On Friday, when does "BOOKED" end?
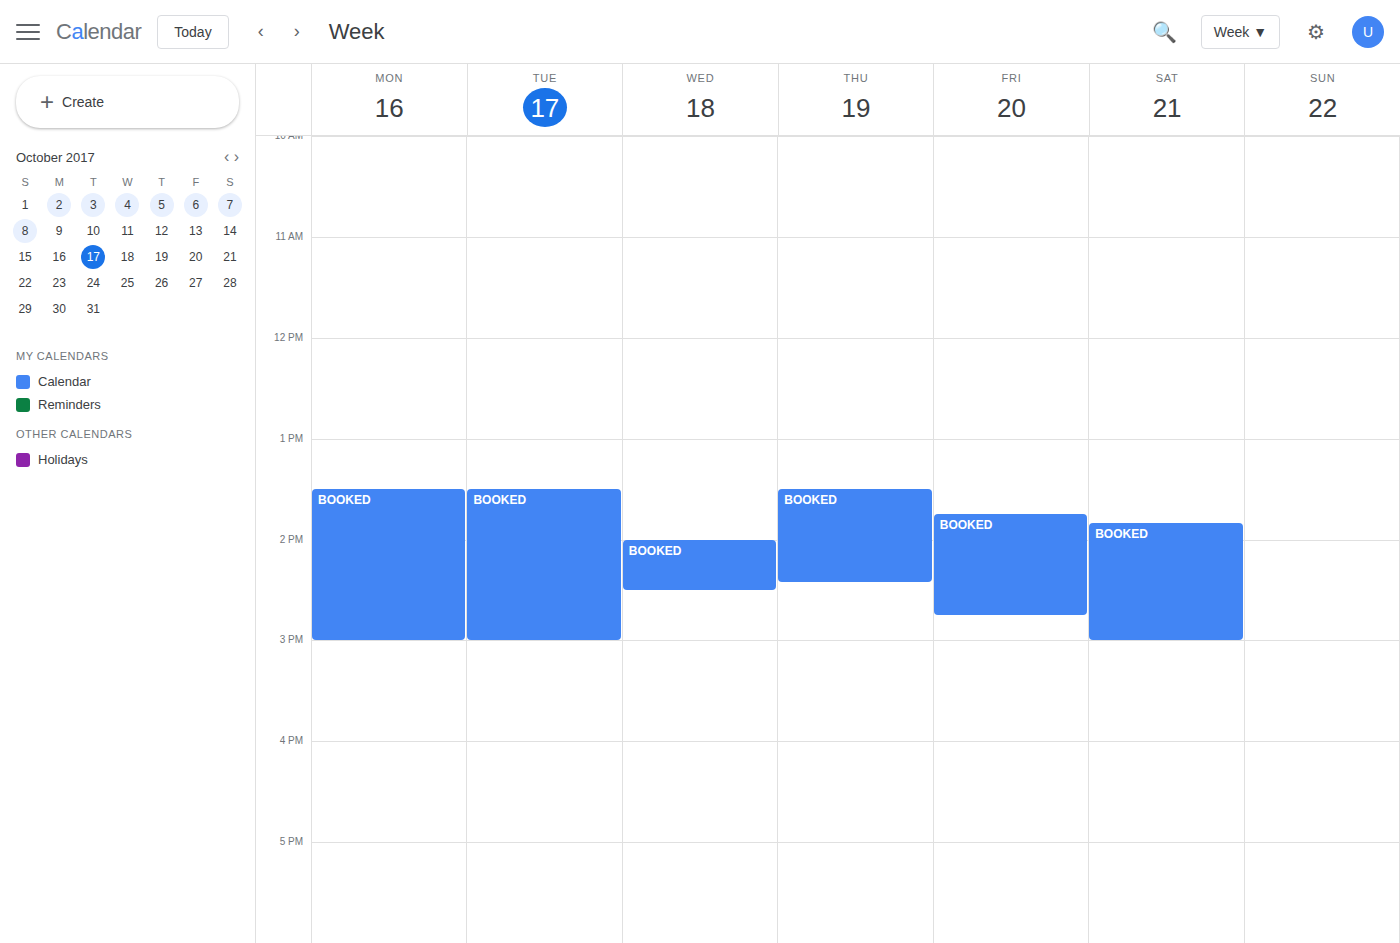
2:45 PM